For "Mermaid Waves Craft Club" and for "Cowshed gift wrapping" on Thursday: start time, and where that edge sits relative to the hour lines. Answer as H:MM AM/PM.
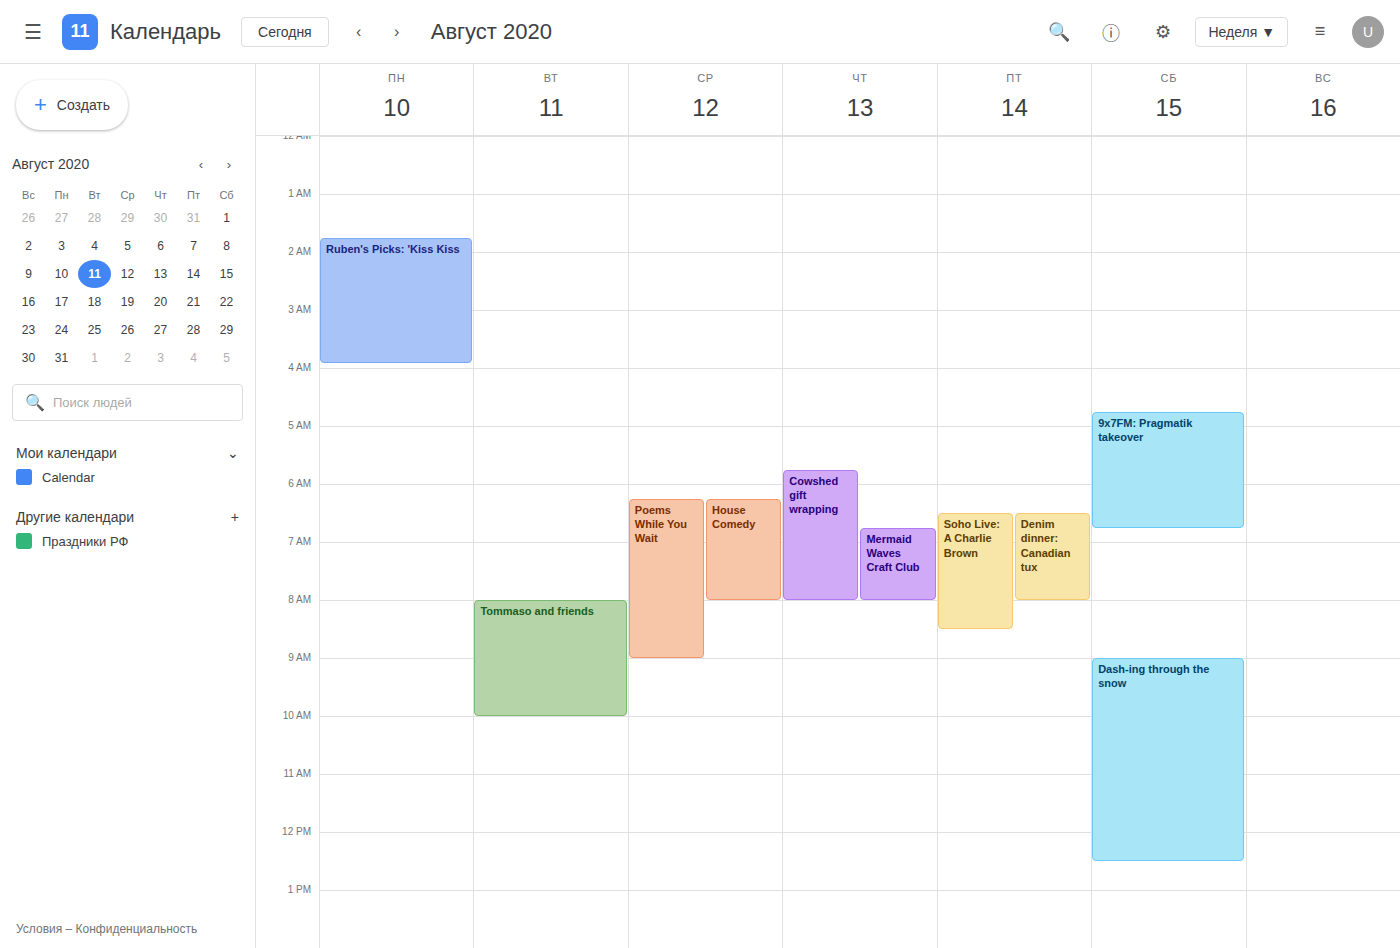
"Mermaid Waves Craft Club": 6:45 AM, neither: three quarters of the way from the 6 AM line to the 7 AM line. "Cowshed gift wrapping": 5:45 AM, neither: three quarters of the way from the 5 AM line to the 6 AM line.